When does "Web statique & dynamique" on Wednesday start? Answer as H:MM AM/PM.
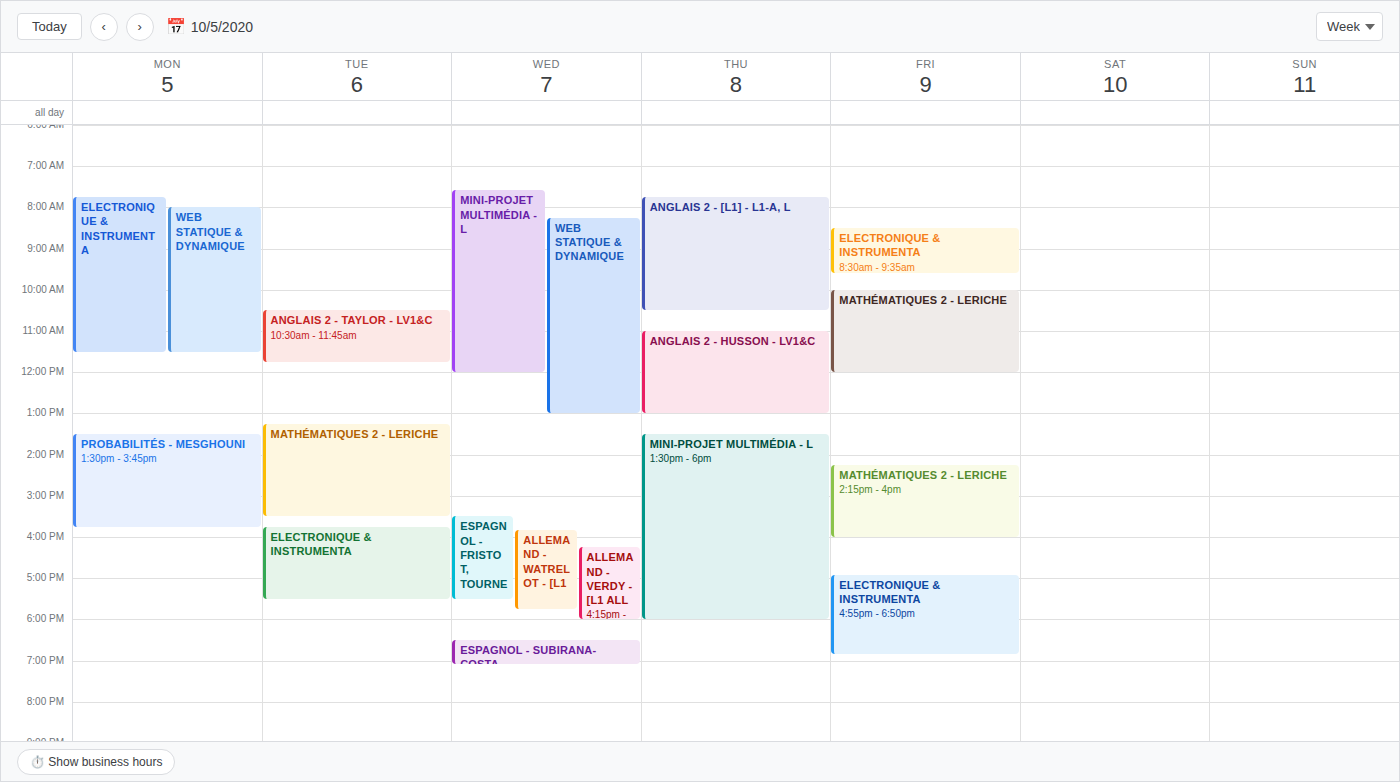
8:15 AM